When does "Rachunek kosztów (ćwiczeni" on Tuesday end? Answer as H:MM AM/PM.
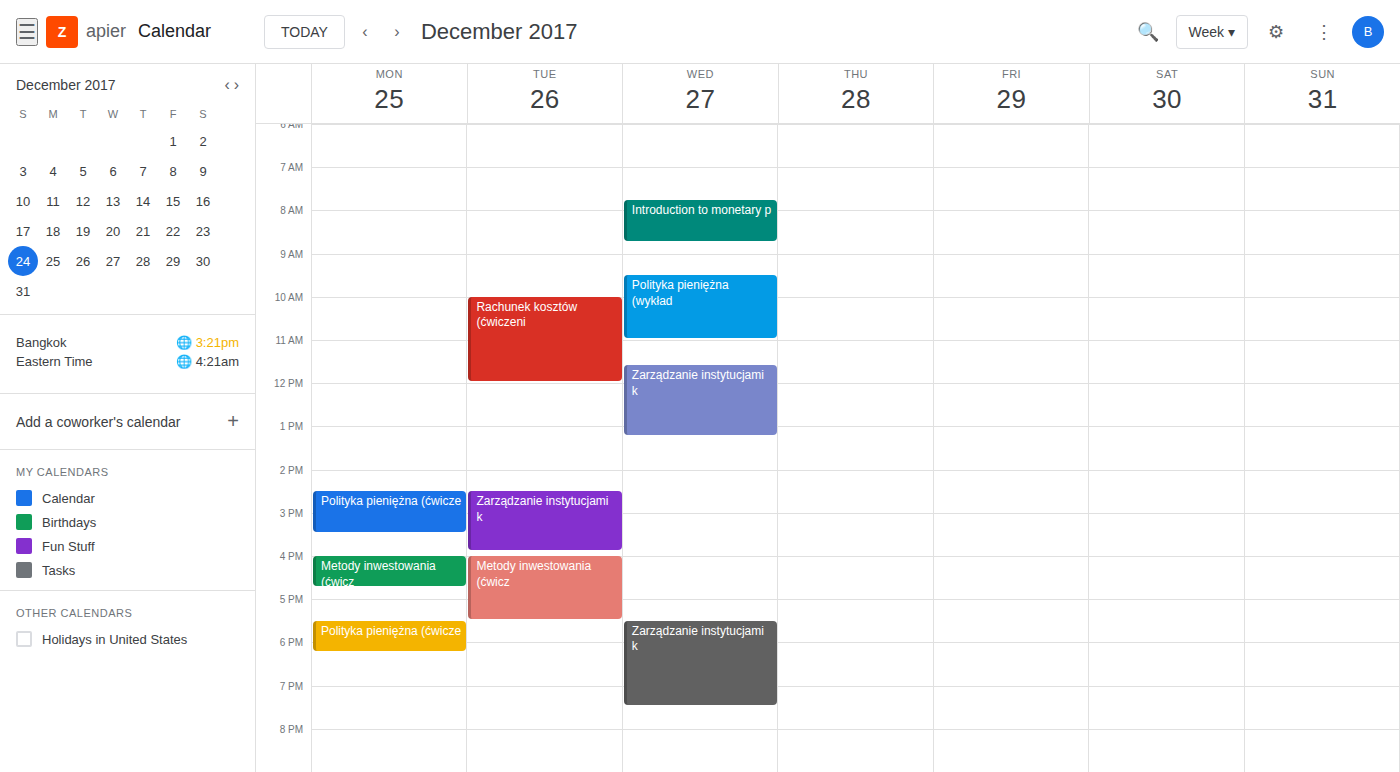
12:00 PM